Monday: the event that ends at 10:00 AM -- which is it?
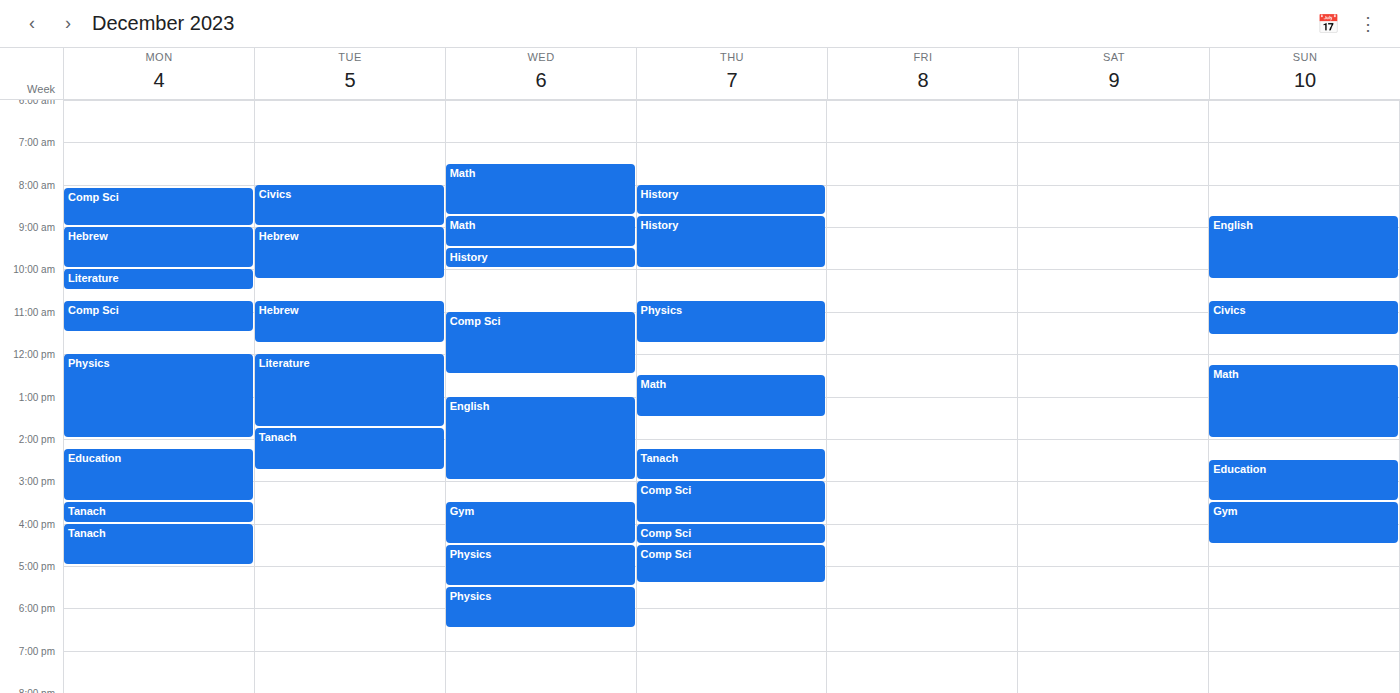
"Hebrew"